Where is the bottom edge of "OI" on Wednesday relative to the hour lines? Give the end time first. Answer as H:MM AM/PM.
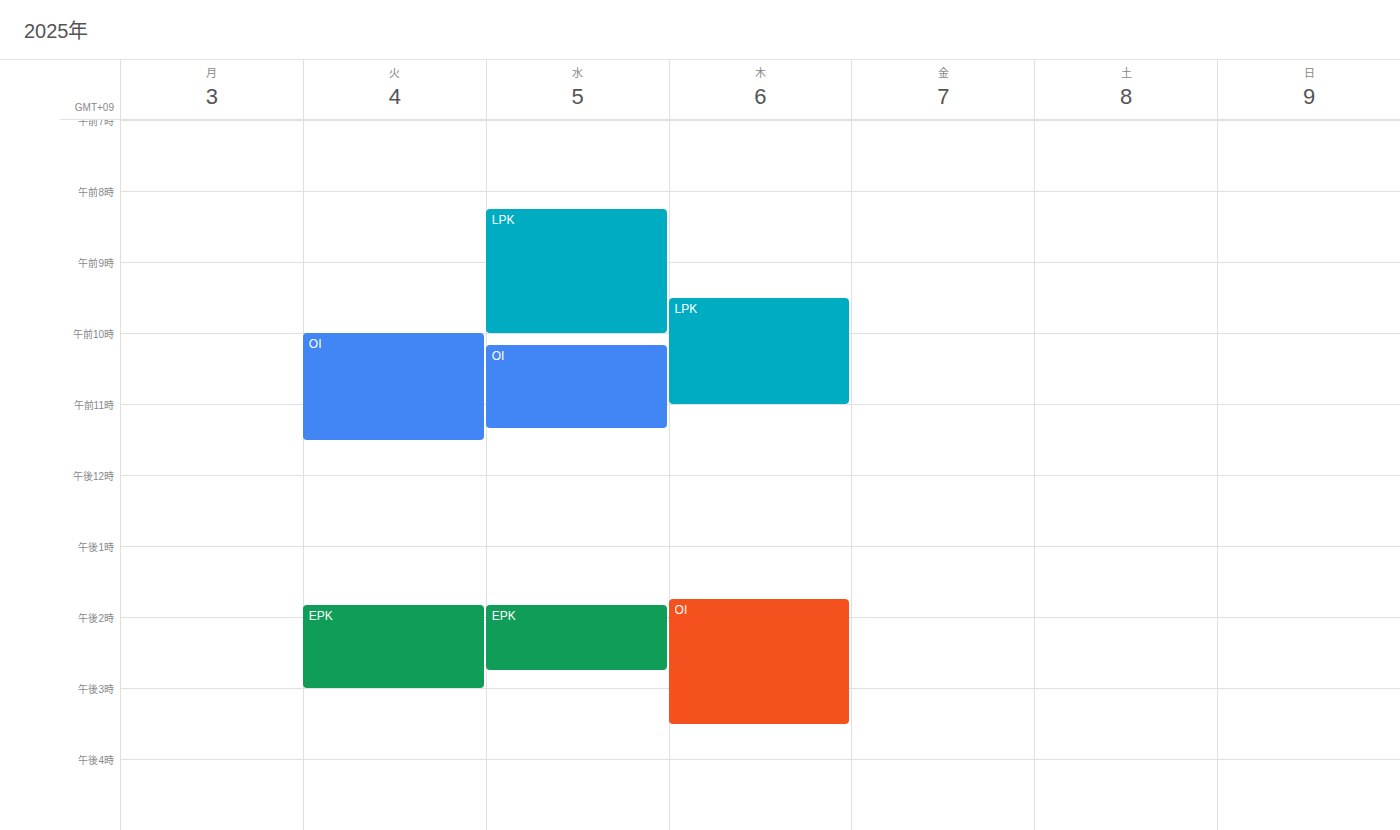
11:20 AM -- neither: 20 minutes below the 11 AM line and 40 minutes above the 12 PM line.